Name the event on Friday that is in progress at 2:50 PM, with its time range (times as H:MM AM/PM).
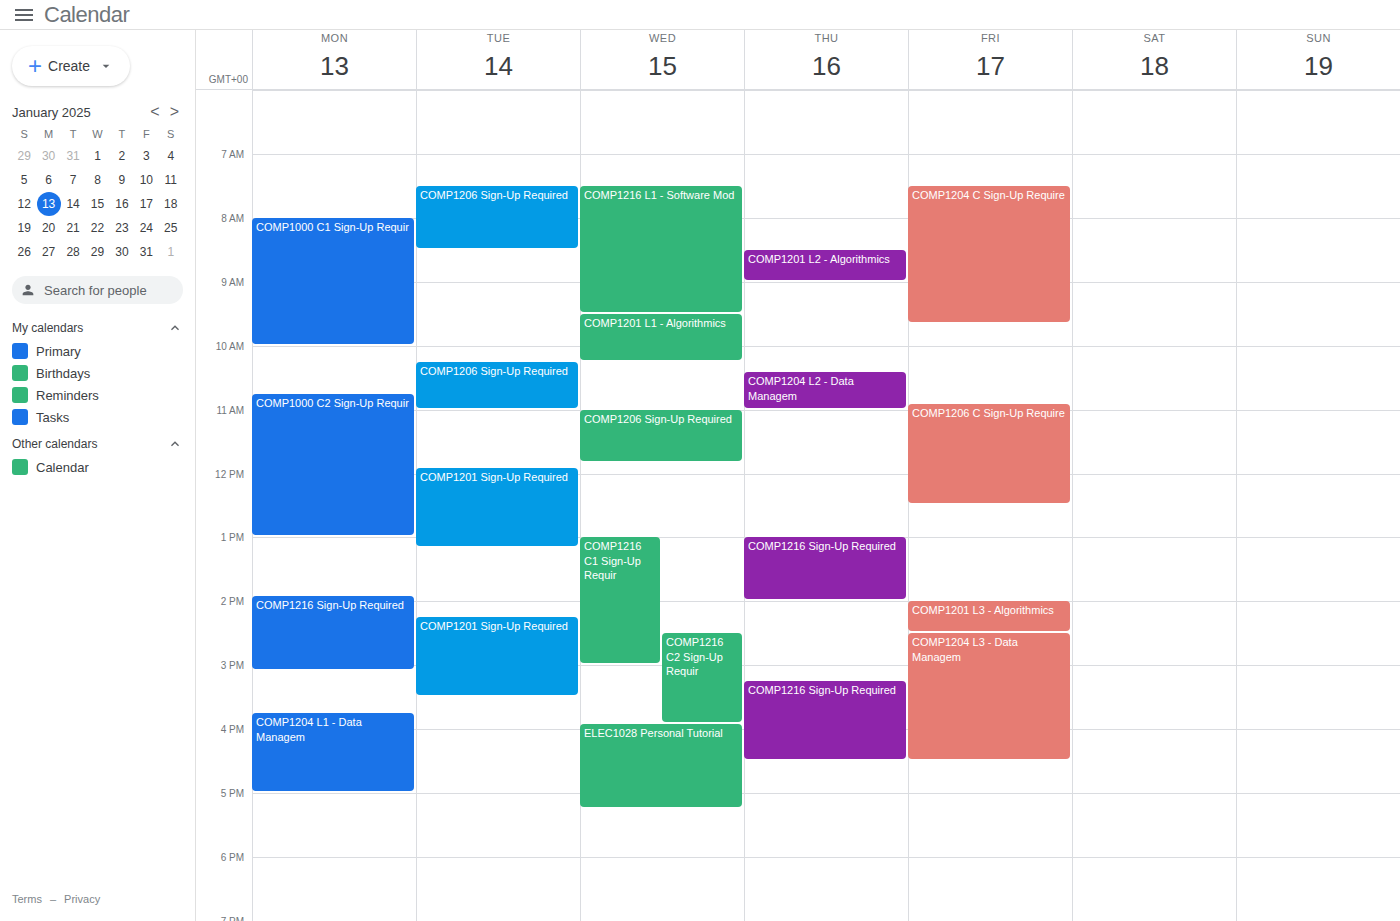
"COMP1204 L3 - Data Managem", 2:30 PM to 4:30 PM